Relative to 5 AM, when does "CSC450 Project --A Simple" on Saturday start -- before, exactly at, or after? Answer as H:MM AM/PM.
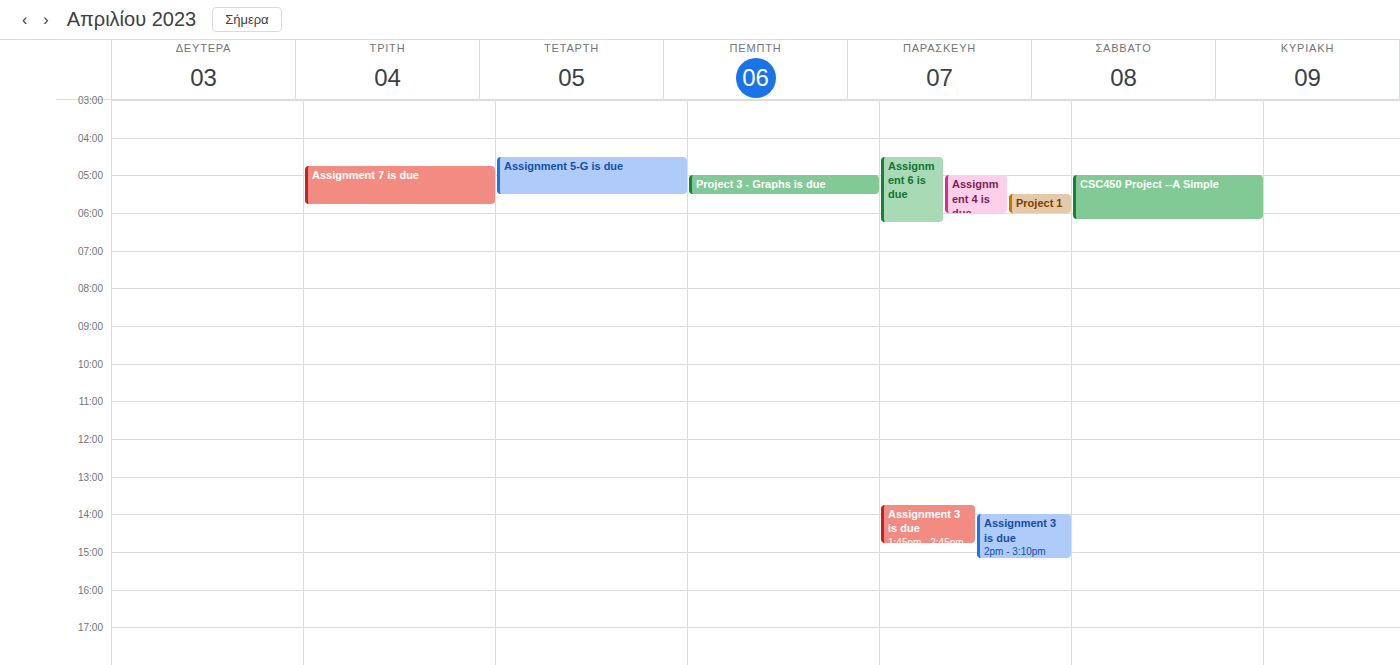
5:00 AM -- exactly at 5 AM, on the 5 AM line.